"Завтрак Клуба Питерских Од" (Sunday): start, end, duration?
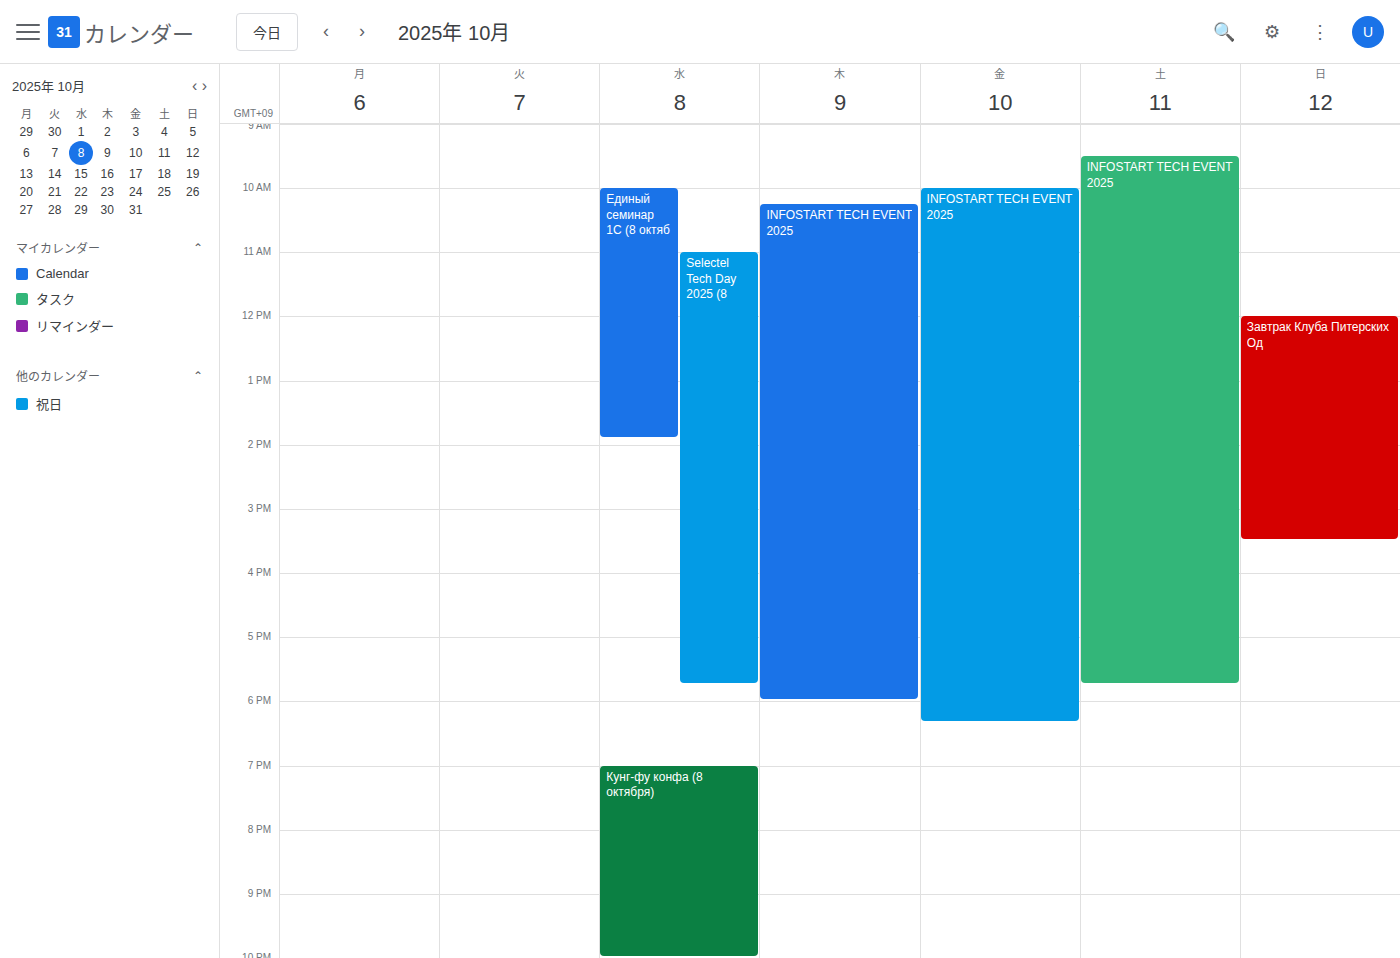
12:00 PM to 3:30 PM, 3 hours 30 minutes